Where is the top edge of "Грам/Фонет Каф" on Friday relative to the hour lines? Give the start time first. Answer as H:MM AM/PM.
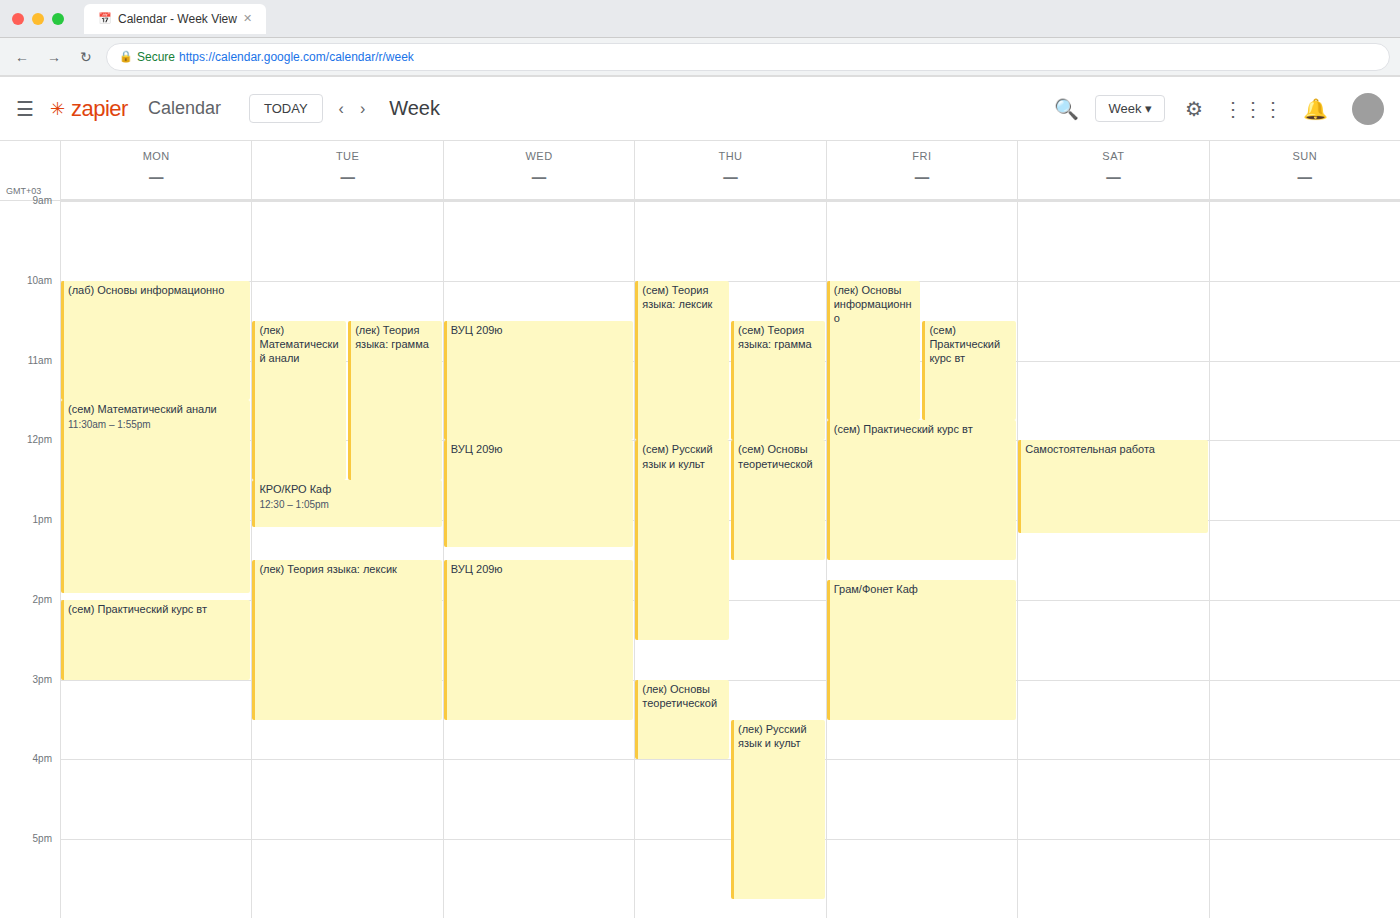
1:45 PM -- neither: three quarters of the way from the 1 PM line to the 2 PM line.